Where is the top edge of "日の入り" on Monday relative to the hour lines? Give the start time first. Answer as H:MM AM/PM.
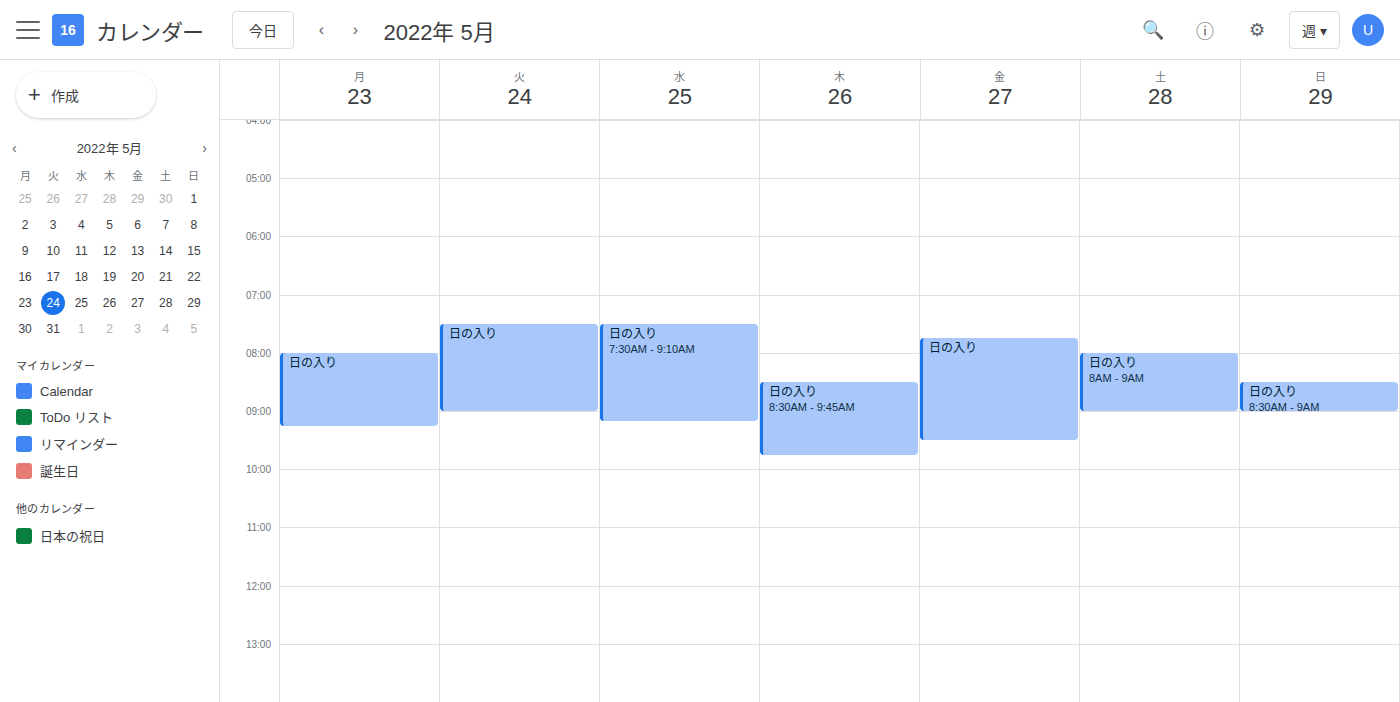
8:00 AM -- exactly on the 8 AM line.